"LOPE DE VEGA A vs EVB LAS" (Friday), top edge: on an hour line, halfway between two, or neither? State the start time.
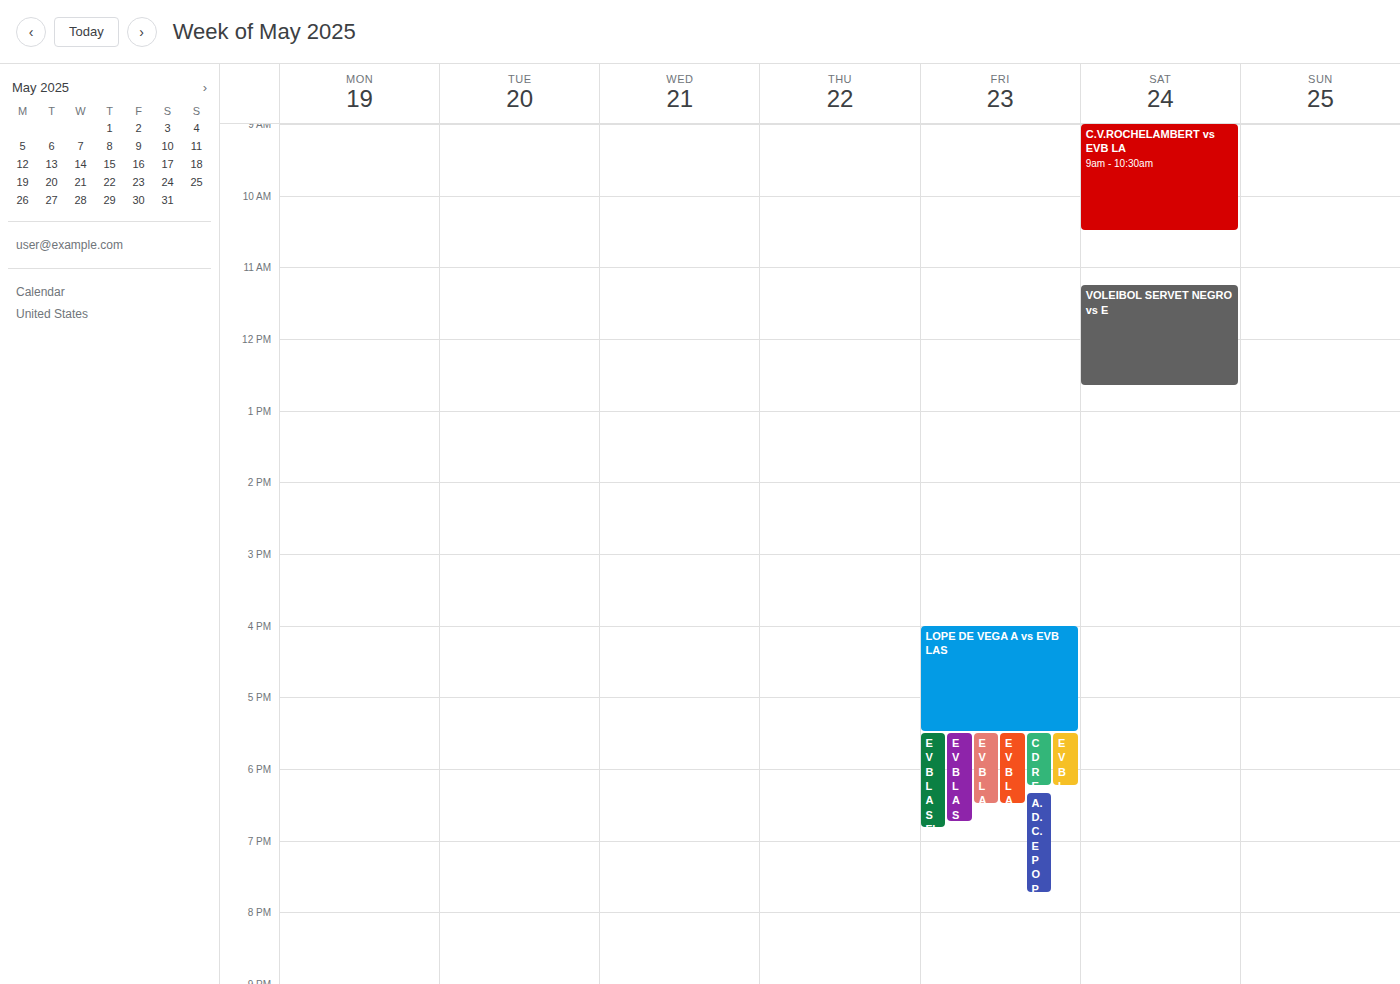
16:00 -- exactly on the 16:00 line.